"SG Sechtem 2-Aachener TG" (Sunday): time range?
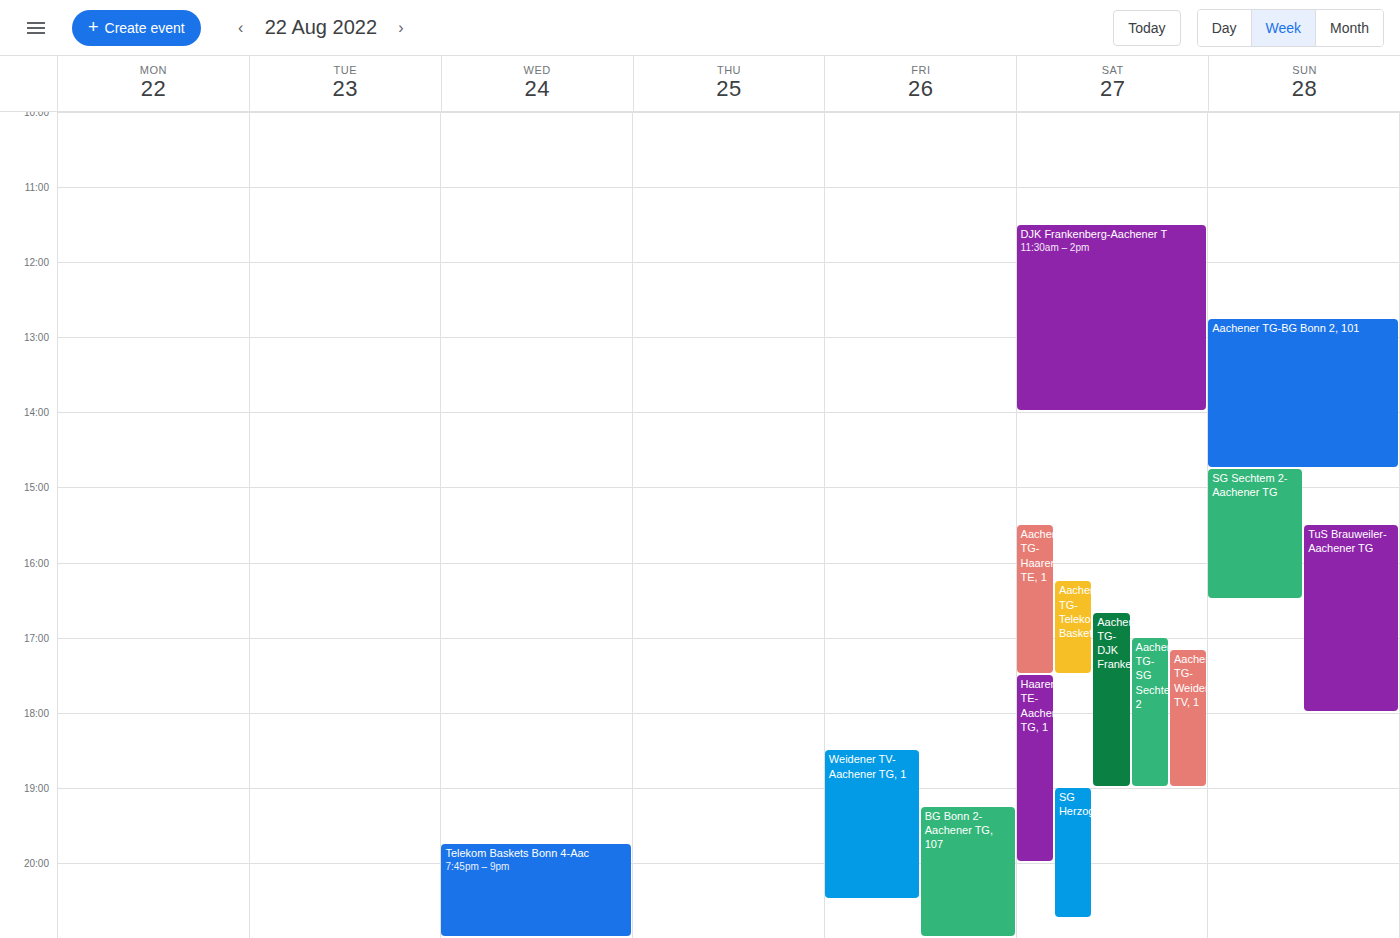
14:45 to 16:30